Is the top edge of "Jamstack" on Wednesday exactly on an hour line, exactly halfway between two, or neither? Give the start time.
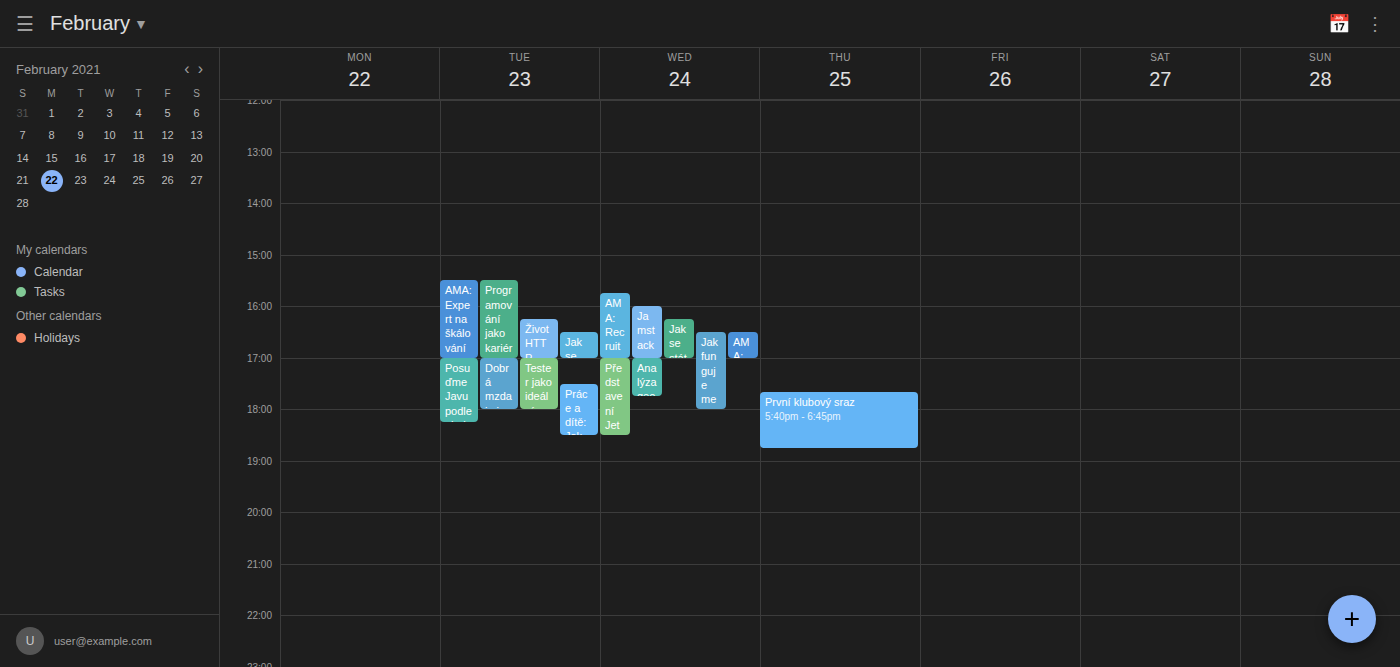
4:00 PM -- exactly on the 4 PM line.